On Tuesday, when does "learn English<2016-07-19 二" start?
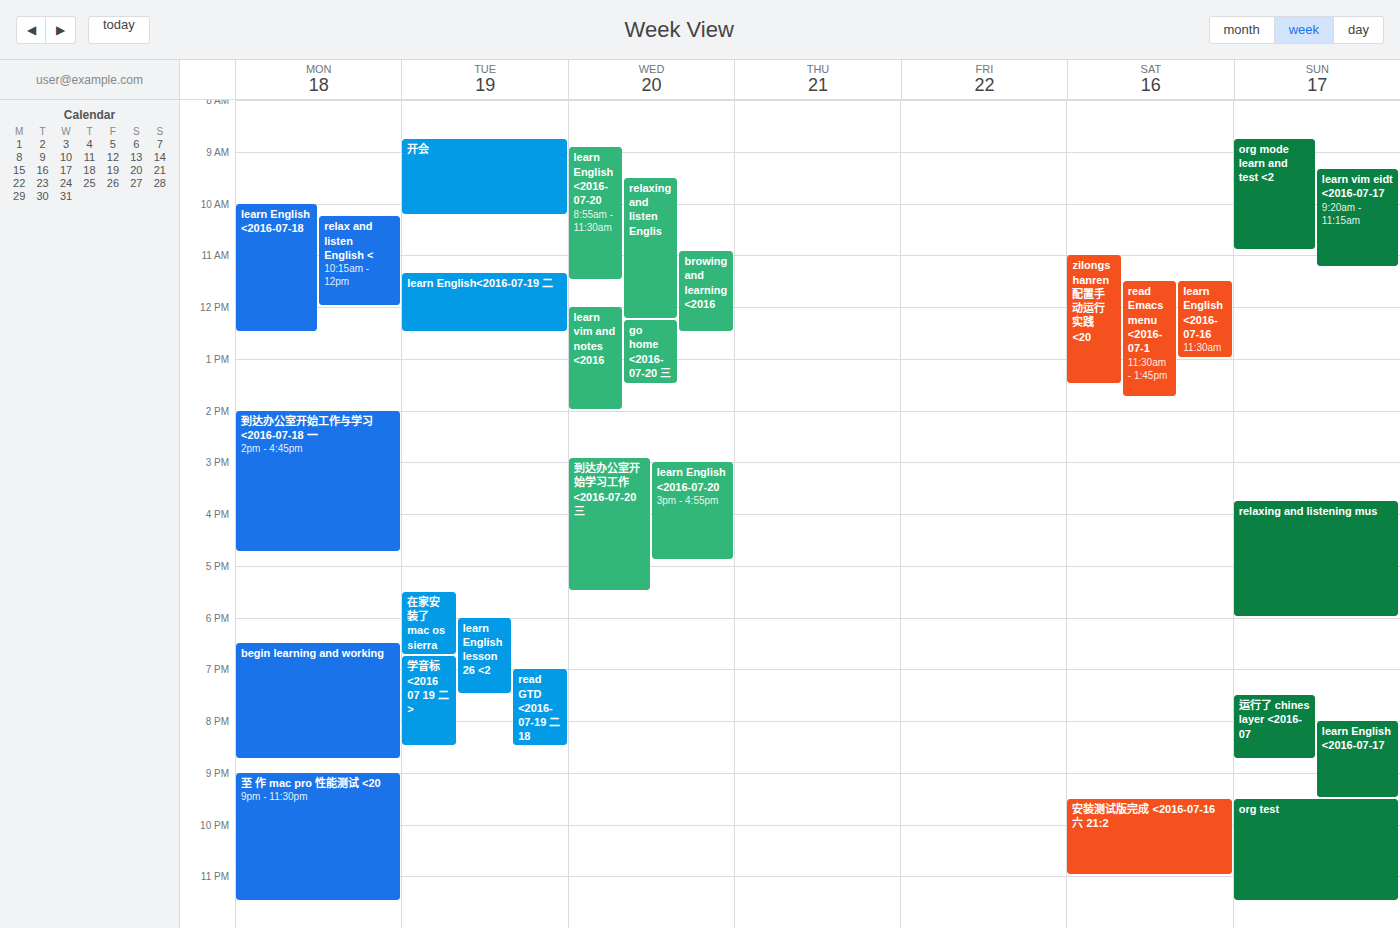
11:20 AM